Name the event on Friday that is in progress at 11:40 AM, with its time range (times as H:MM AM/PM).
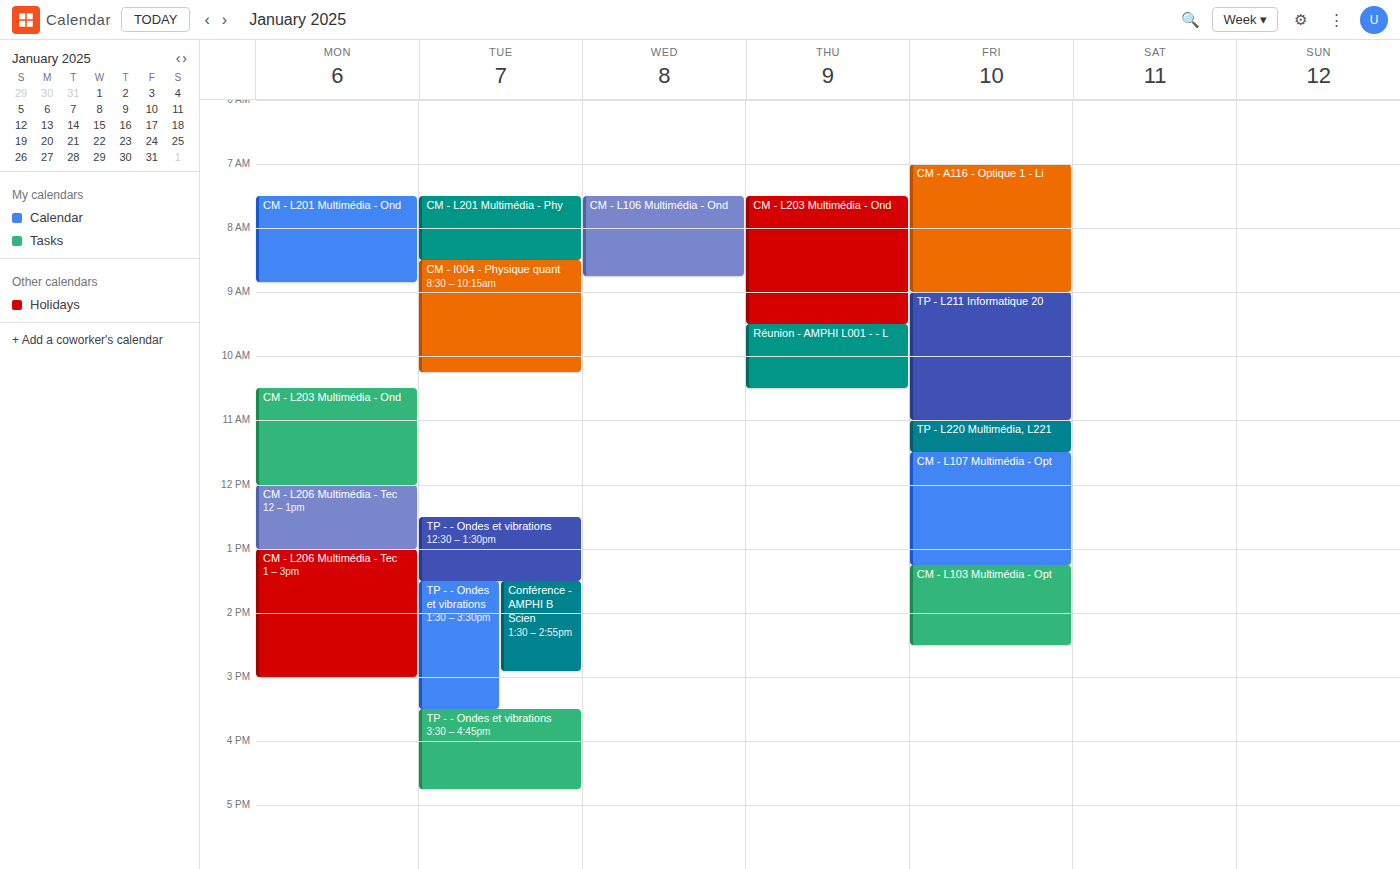
"CM - L107 Multimédia - Opt", 11:30 AM to 1:15 PM